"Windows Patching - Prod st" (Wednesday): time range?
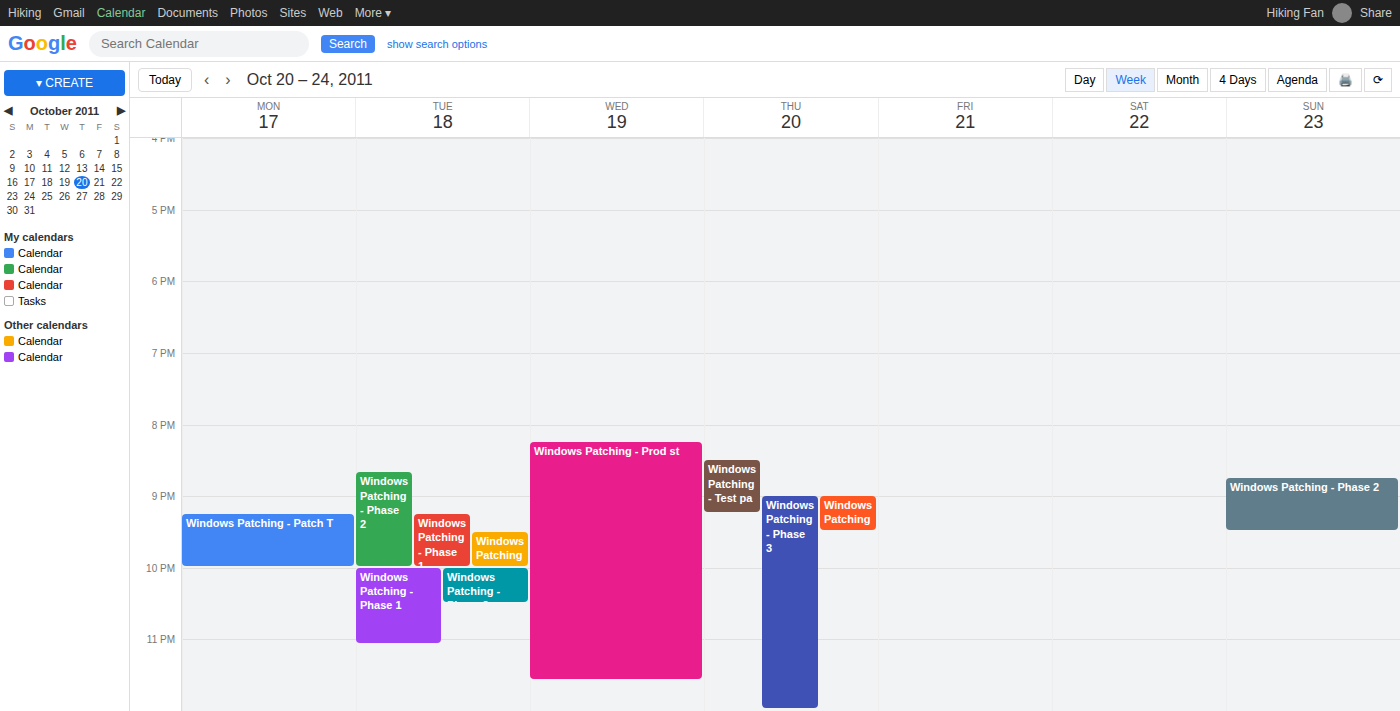
8:15 PM to 11:35 PM